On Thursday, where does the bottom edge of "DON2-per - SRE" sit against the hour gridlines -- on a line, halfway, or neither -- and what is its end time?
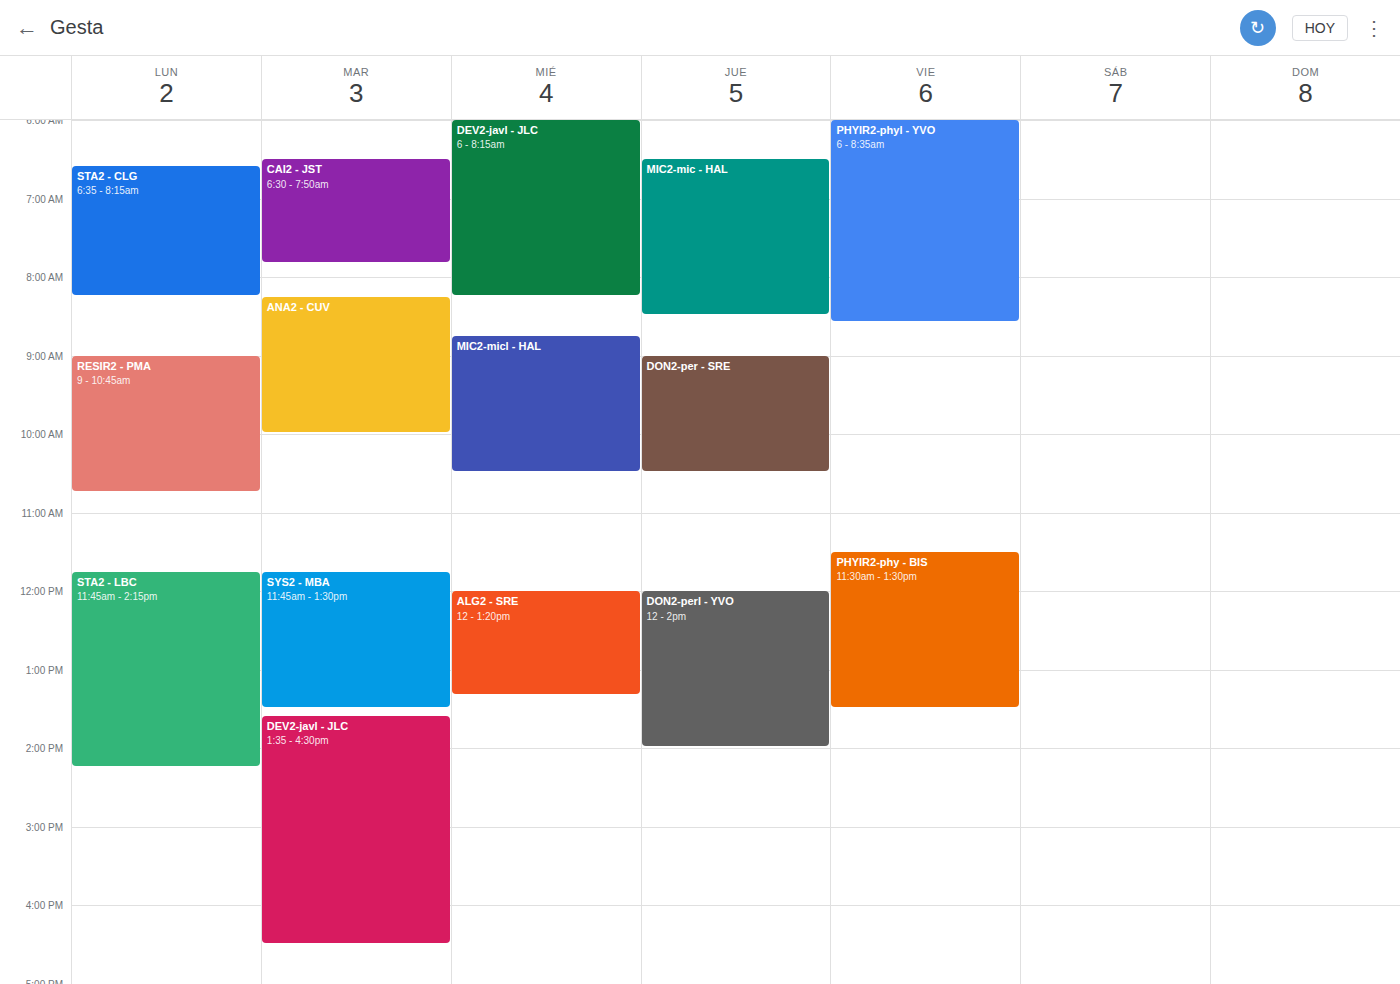
10:30 -- halfway between the 10:00 and 11:00 lines.